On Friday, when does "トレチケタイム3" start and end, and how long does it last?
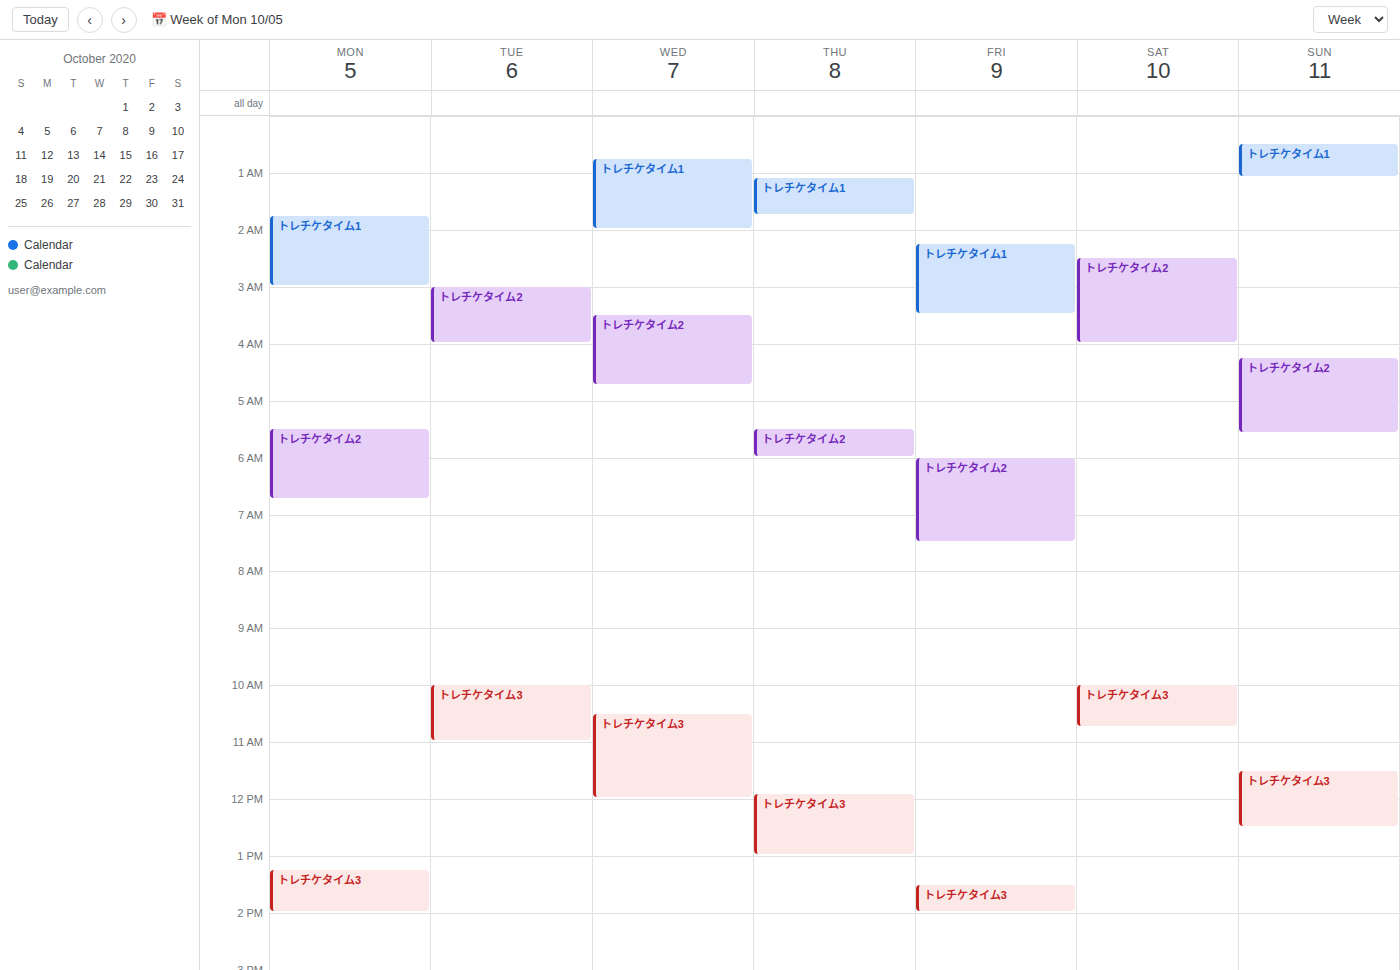
1:30 PM to 2:00 PM, 30 minutes